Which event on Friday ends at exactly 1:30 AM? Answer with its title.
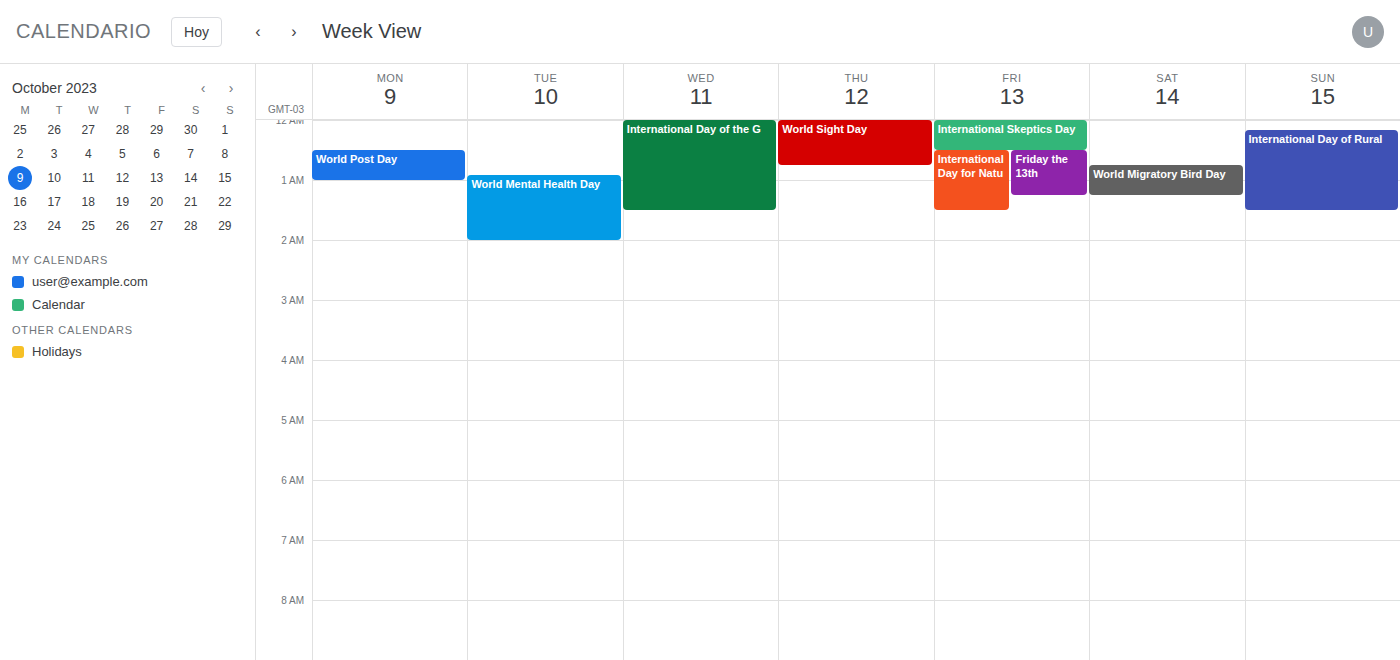
"International Day for Natu"